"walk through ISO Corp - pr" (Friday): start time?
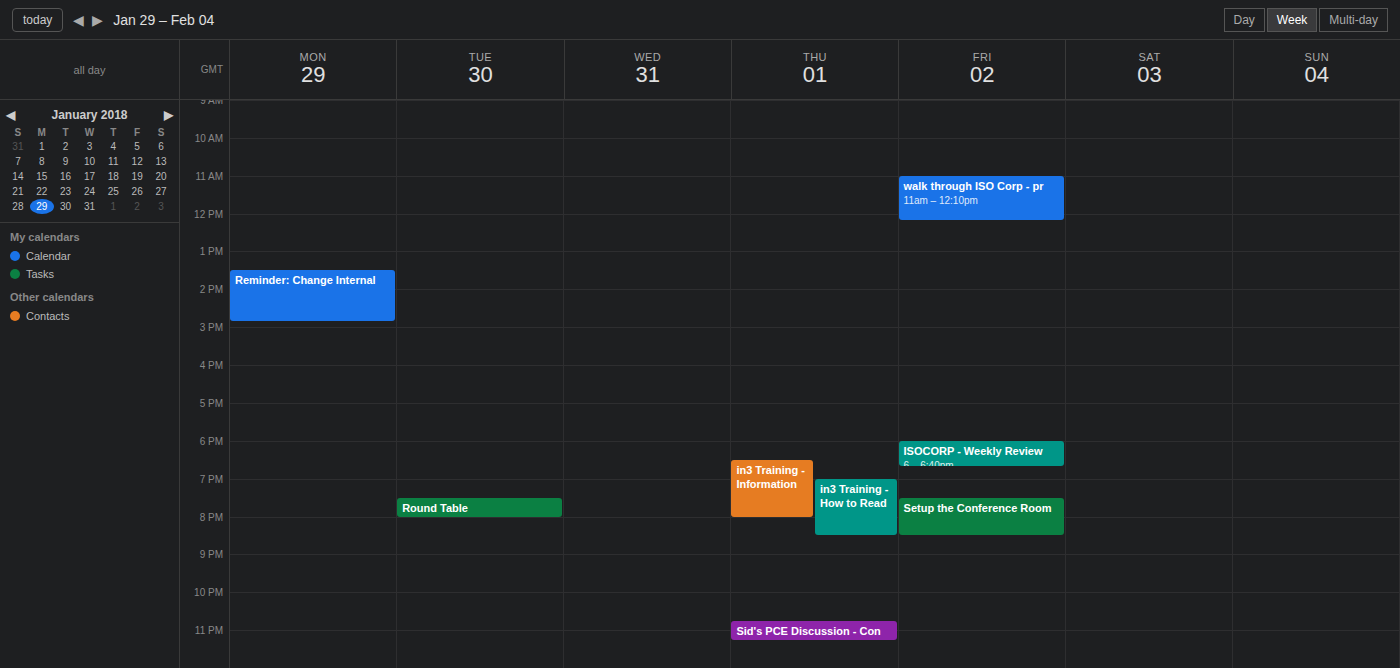
11:00 AM